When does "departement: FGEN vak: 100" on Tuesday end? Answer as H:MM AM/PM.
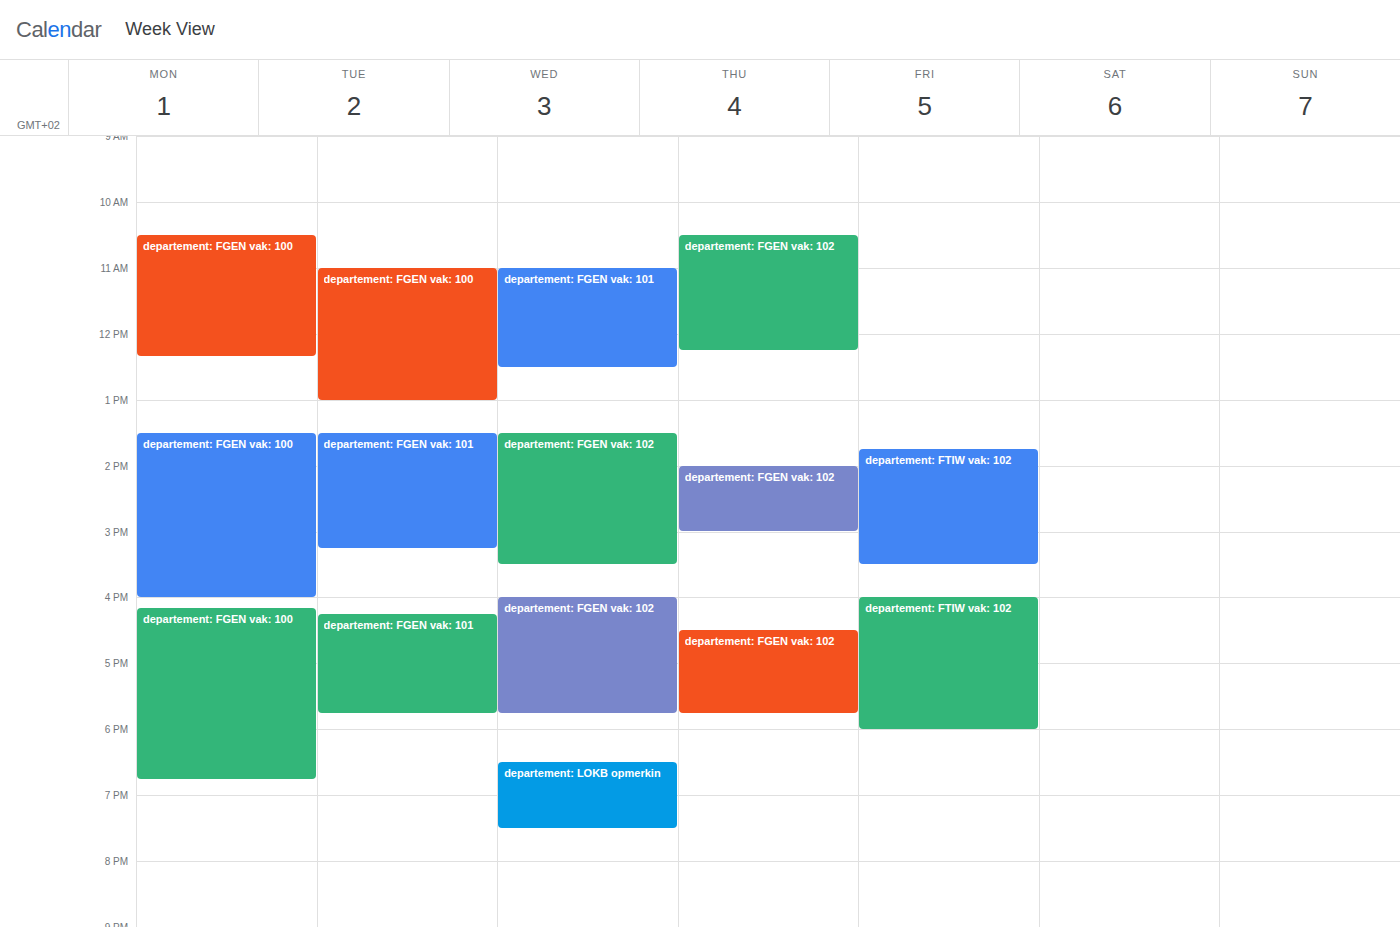
1:00 PM